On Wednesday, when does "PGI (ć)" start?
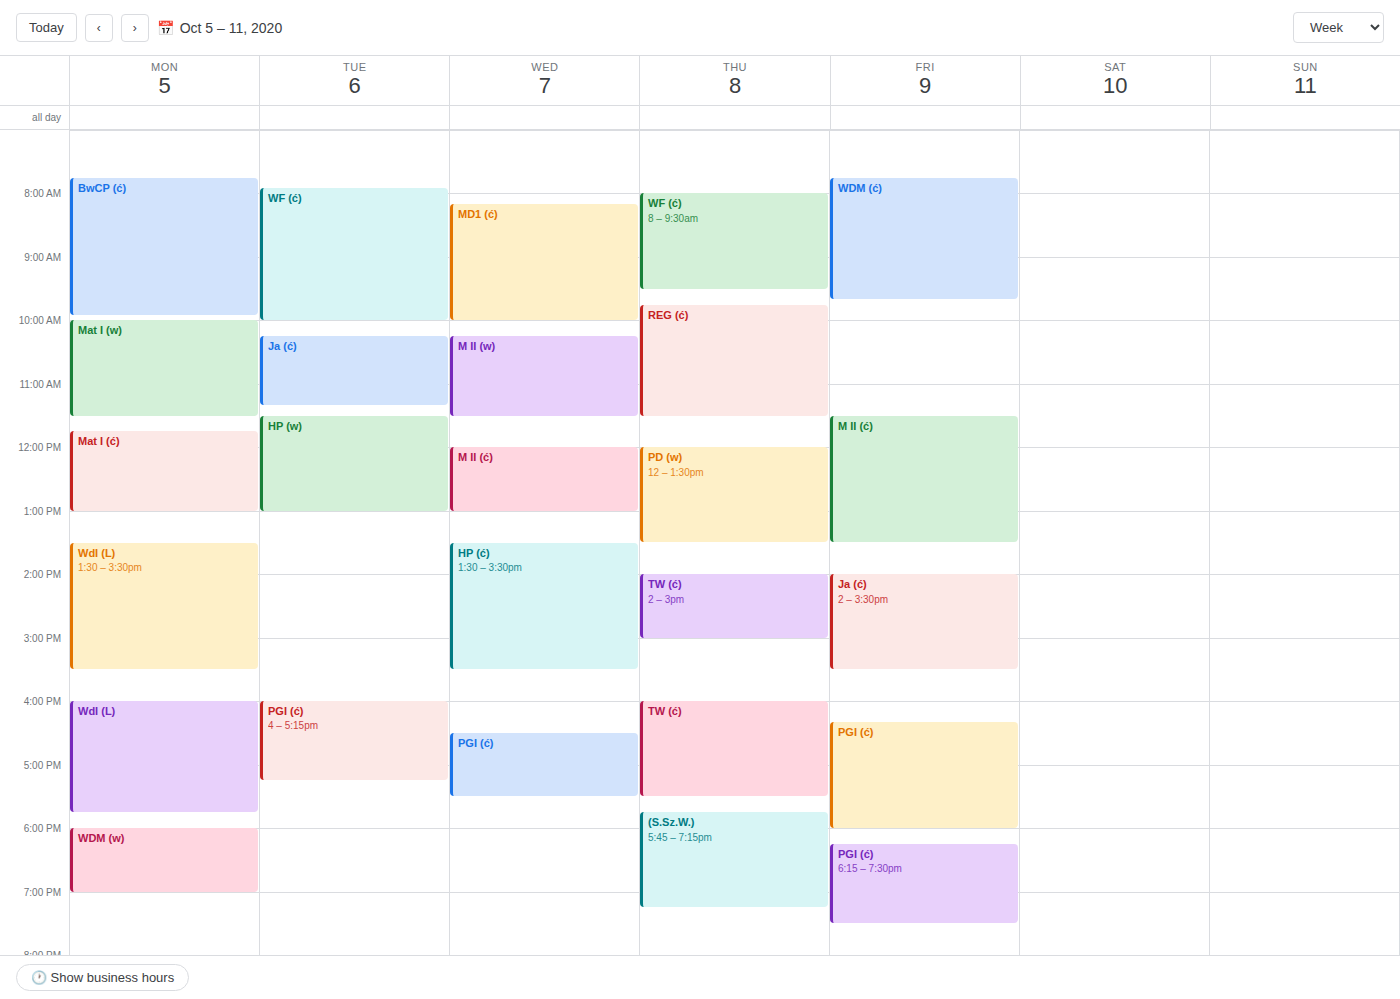
4:30 PM